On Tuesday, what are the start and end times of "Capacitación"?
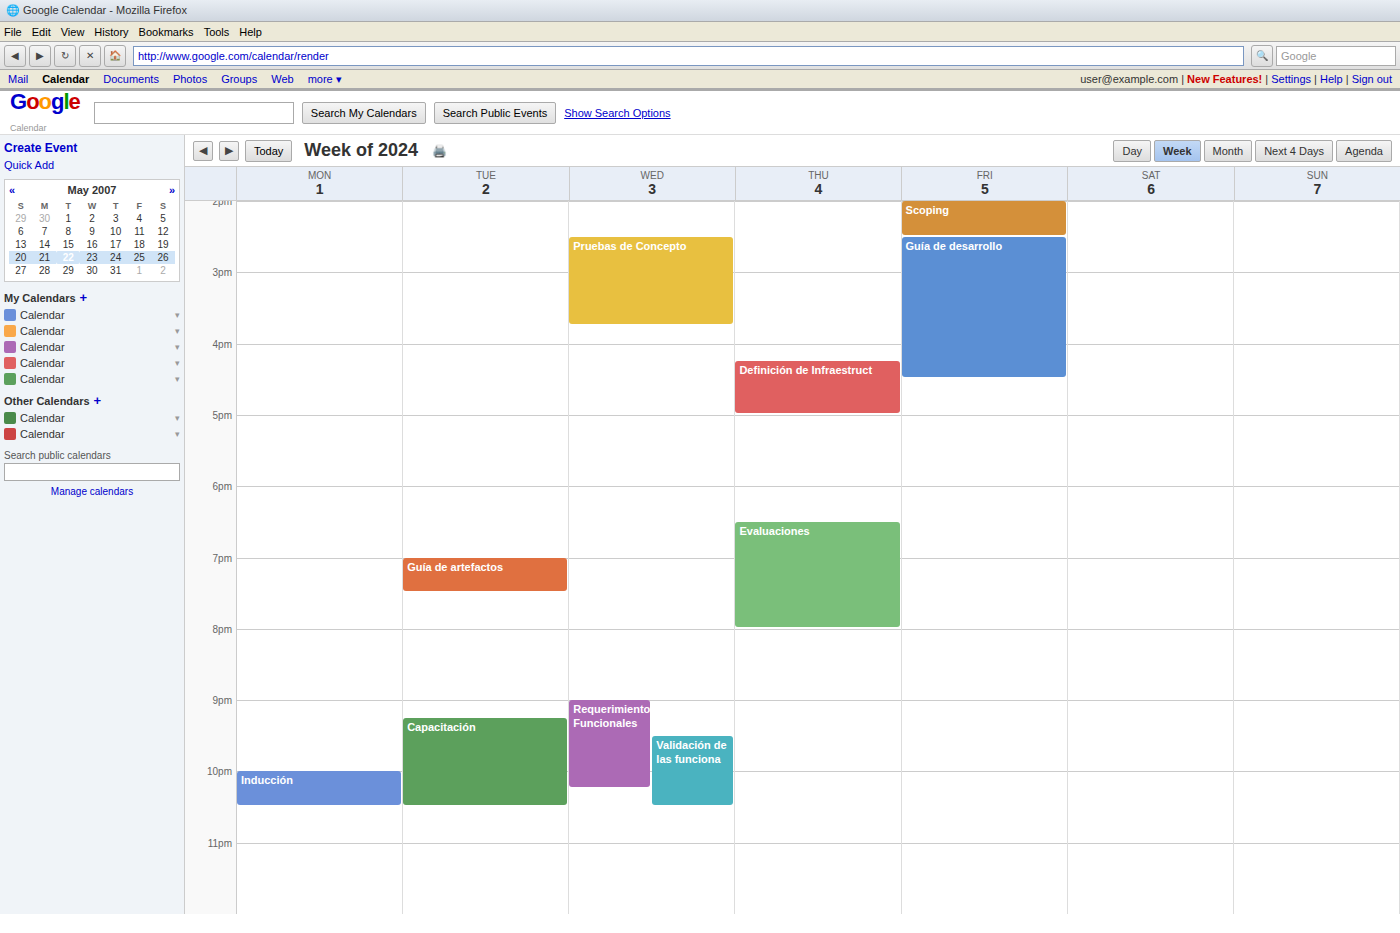
9:15 PM to 10:30 PM